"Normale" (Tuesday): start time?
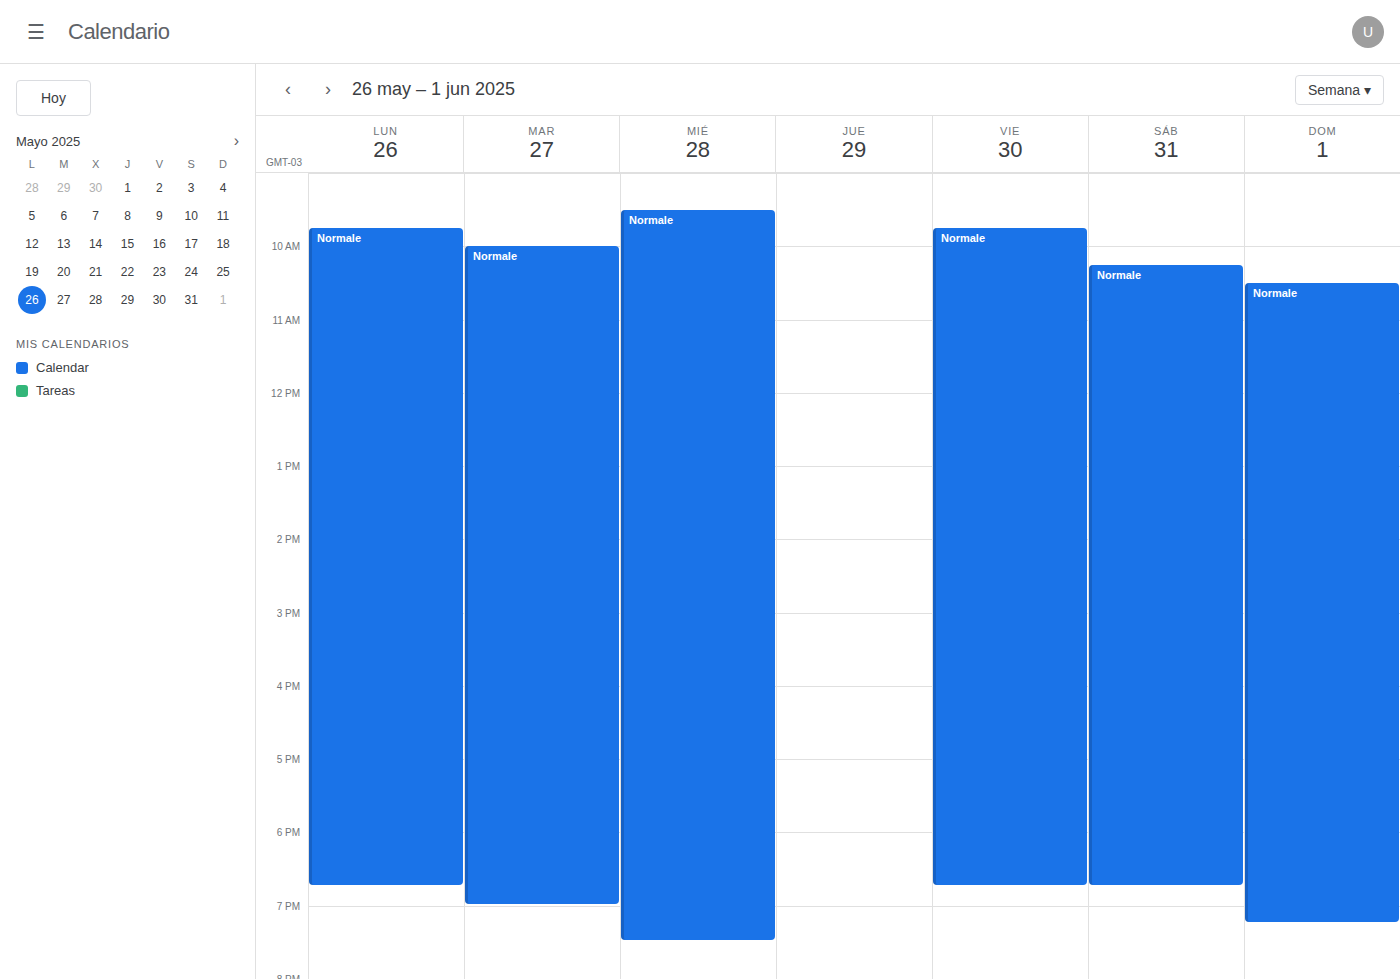
10:00 AM